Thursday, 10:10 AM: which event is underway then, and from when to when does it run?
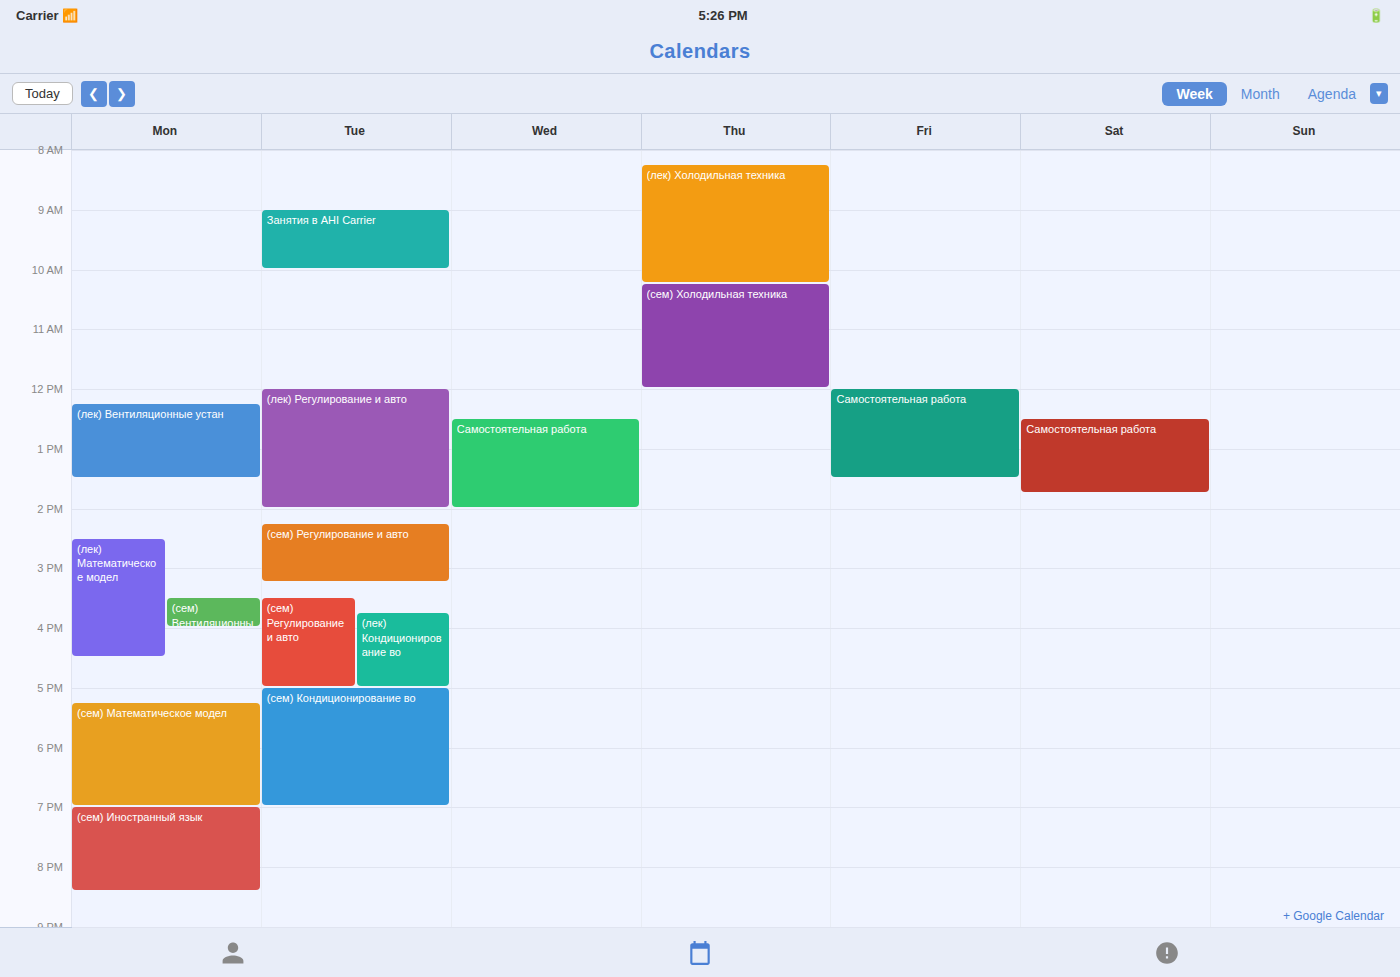
"(лек) Холодильная техника", 8:15 AM to 10:15 AM